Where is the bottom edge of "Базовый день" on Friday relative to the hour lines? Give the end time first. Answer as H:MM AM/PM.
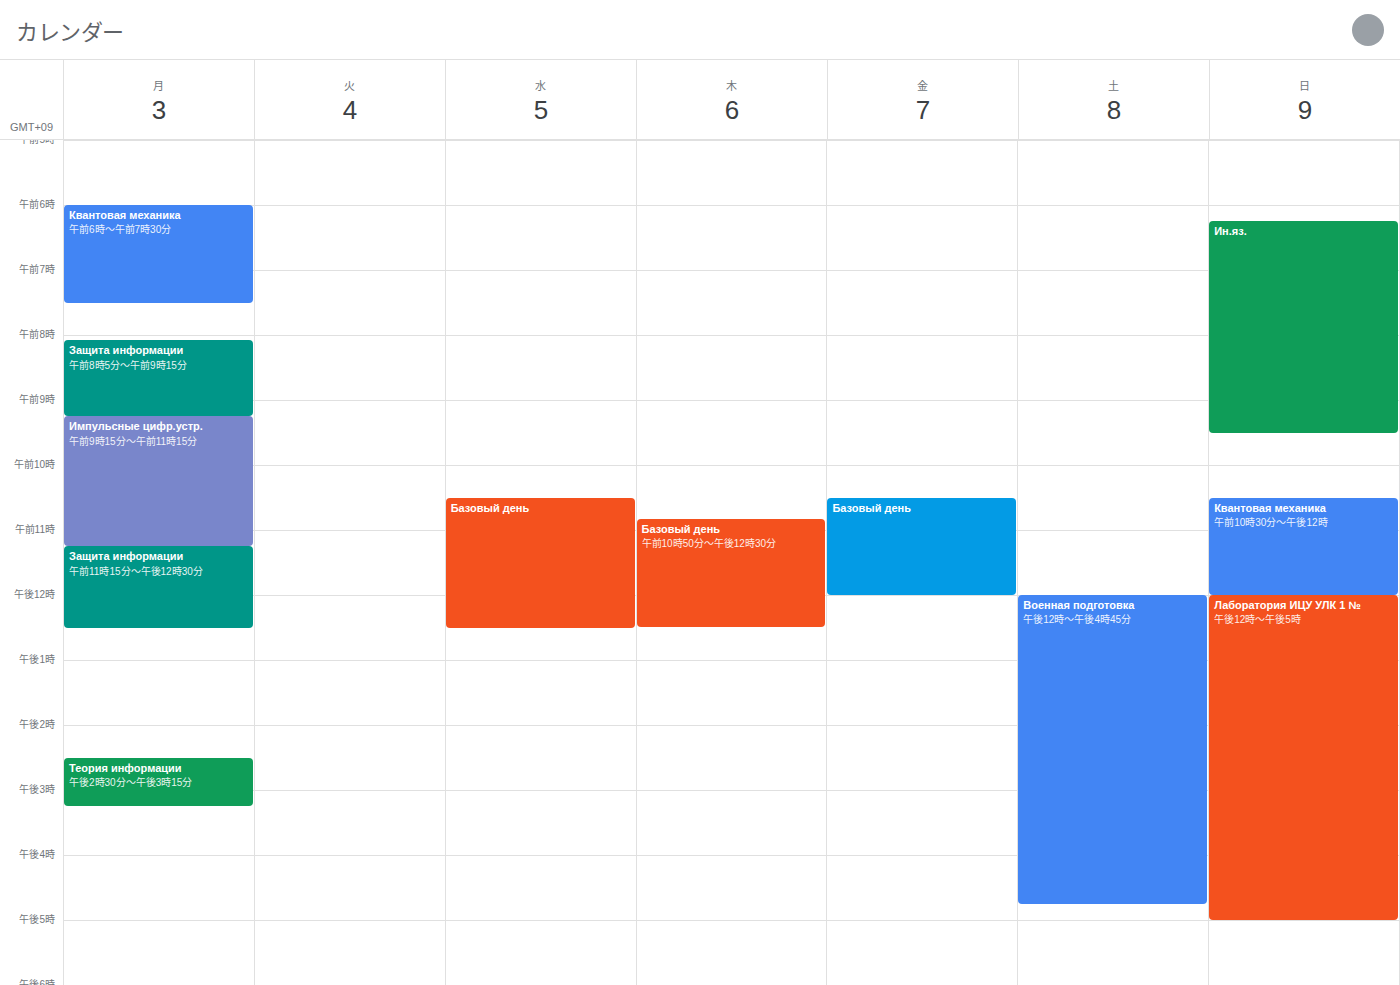
12:00 PM -- exactly on the 12 PM line.